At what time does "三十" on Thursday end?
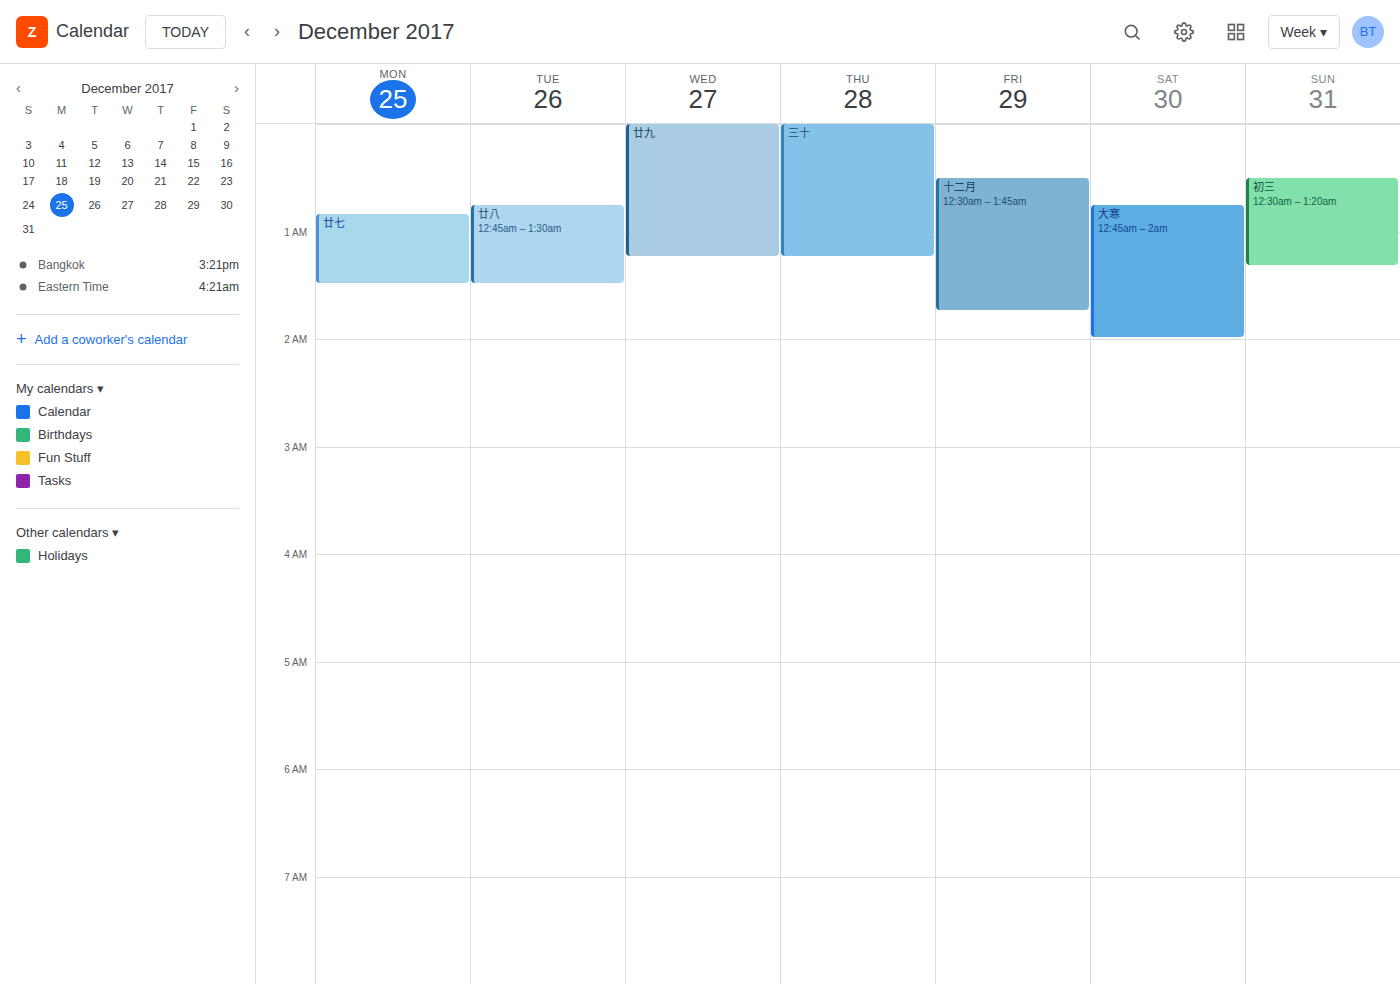
1:15 AM